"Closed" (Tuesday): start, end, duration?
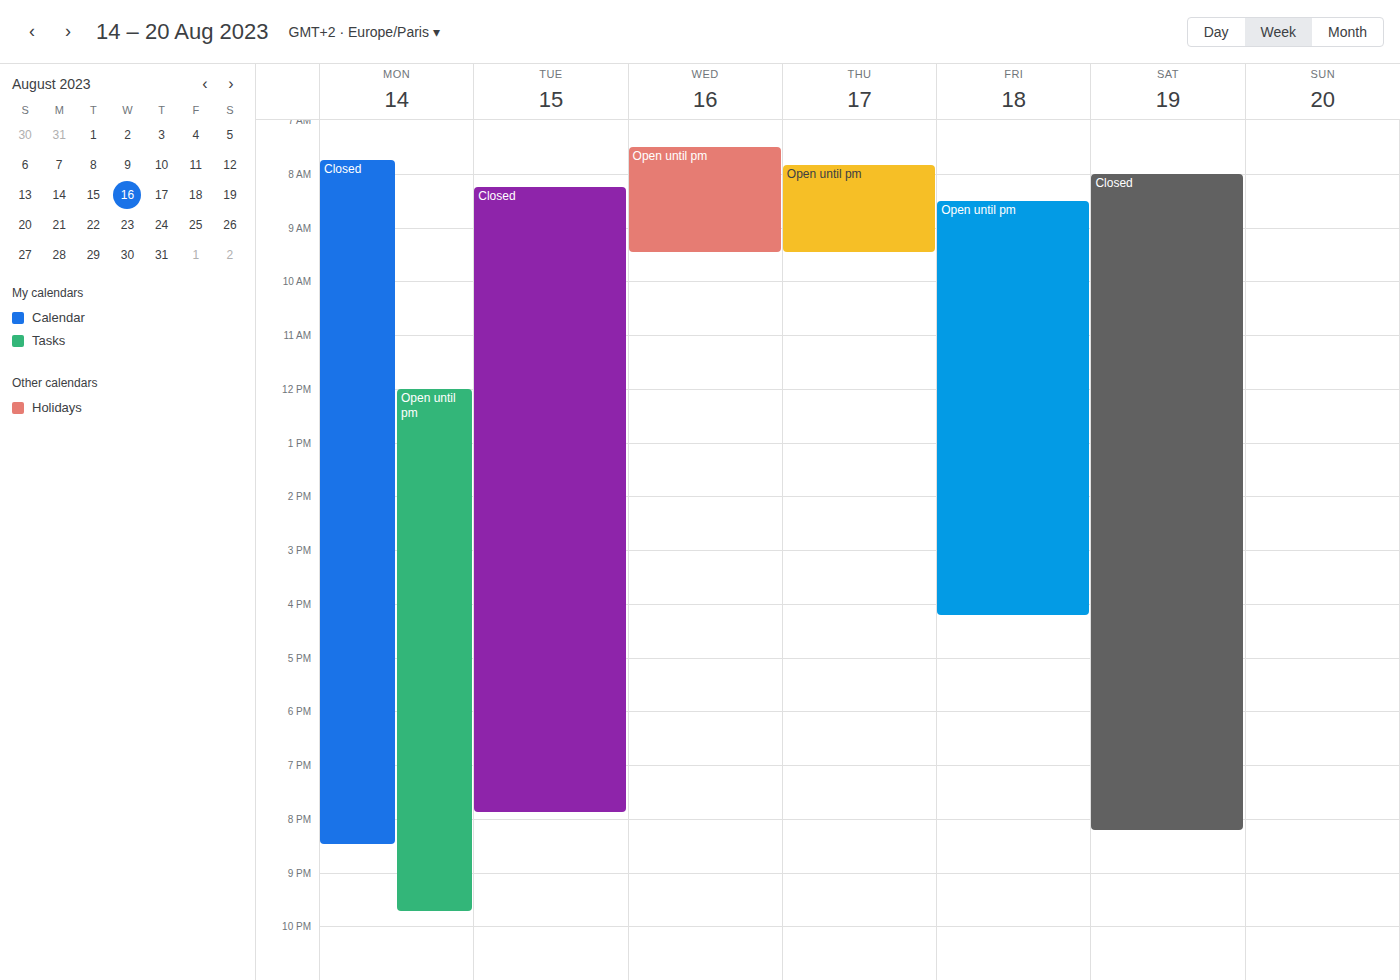
8:15 AM to 7:55 PM, 11 hours 40 minutes